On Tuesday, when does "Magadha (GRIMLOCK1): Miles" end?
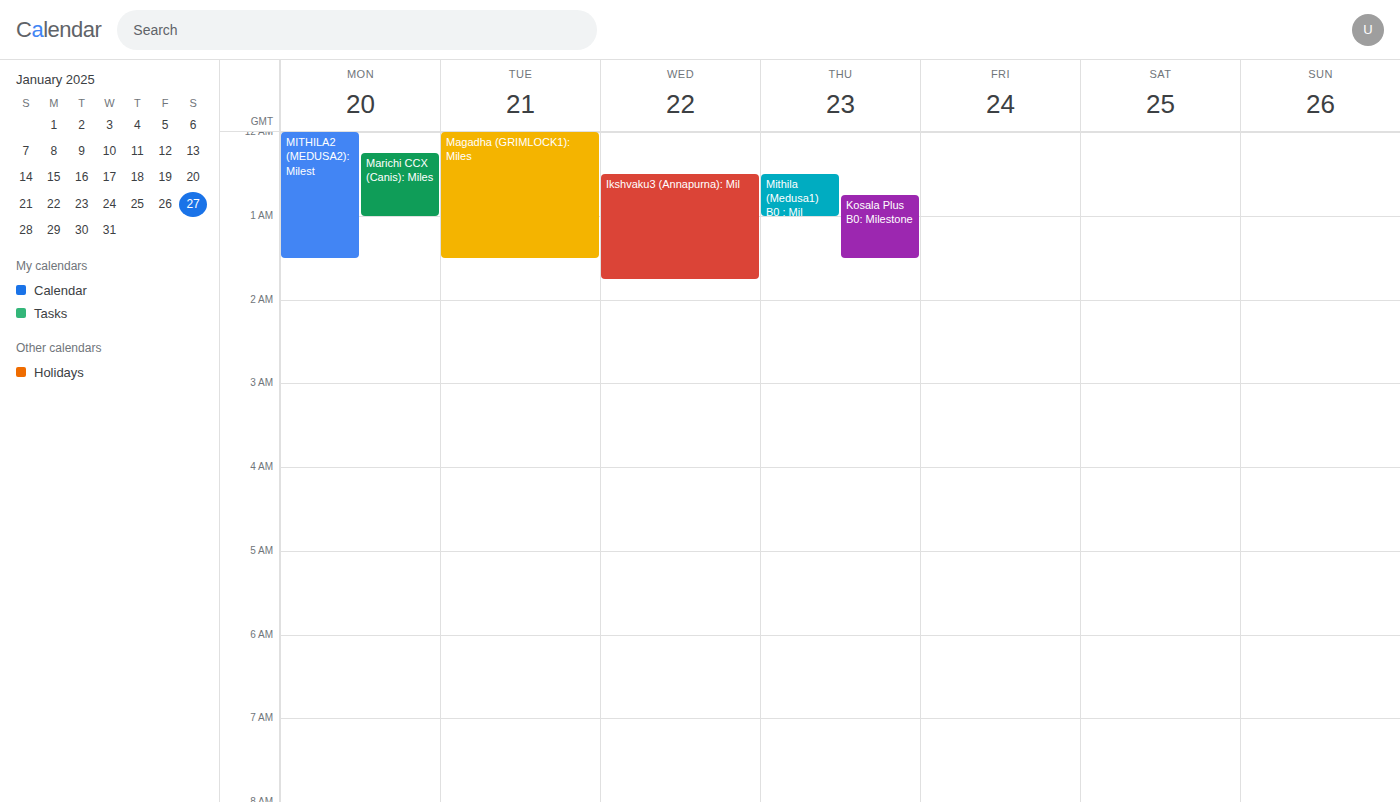
1:30 AM